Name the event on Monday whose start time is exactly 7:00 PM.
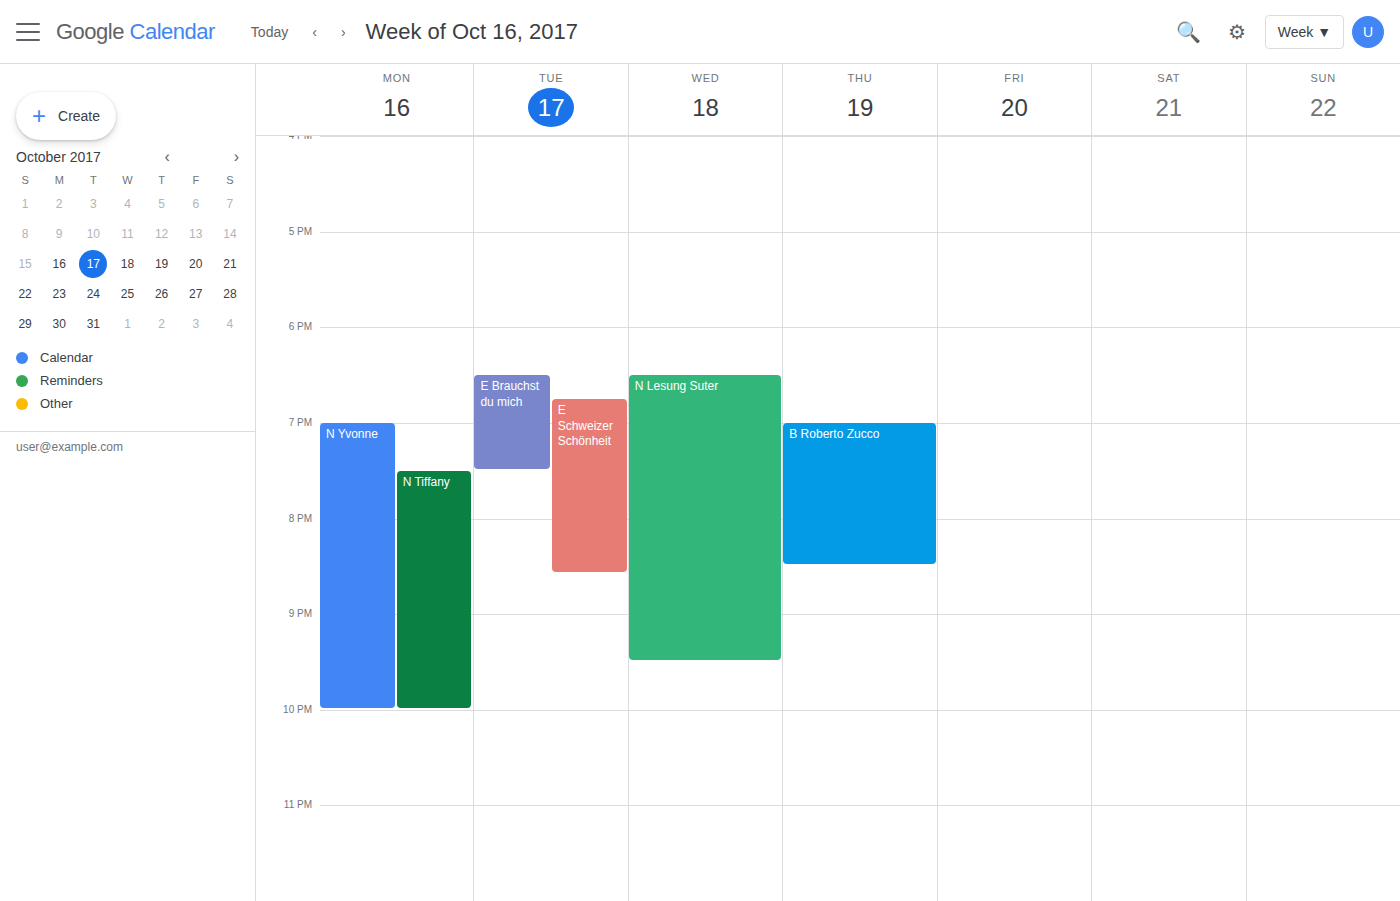
"N Yvonne"